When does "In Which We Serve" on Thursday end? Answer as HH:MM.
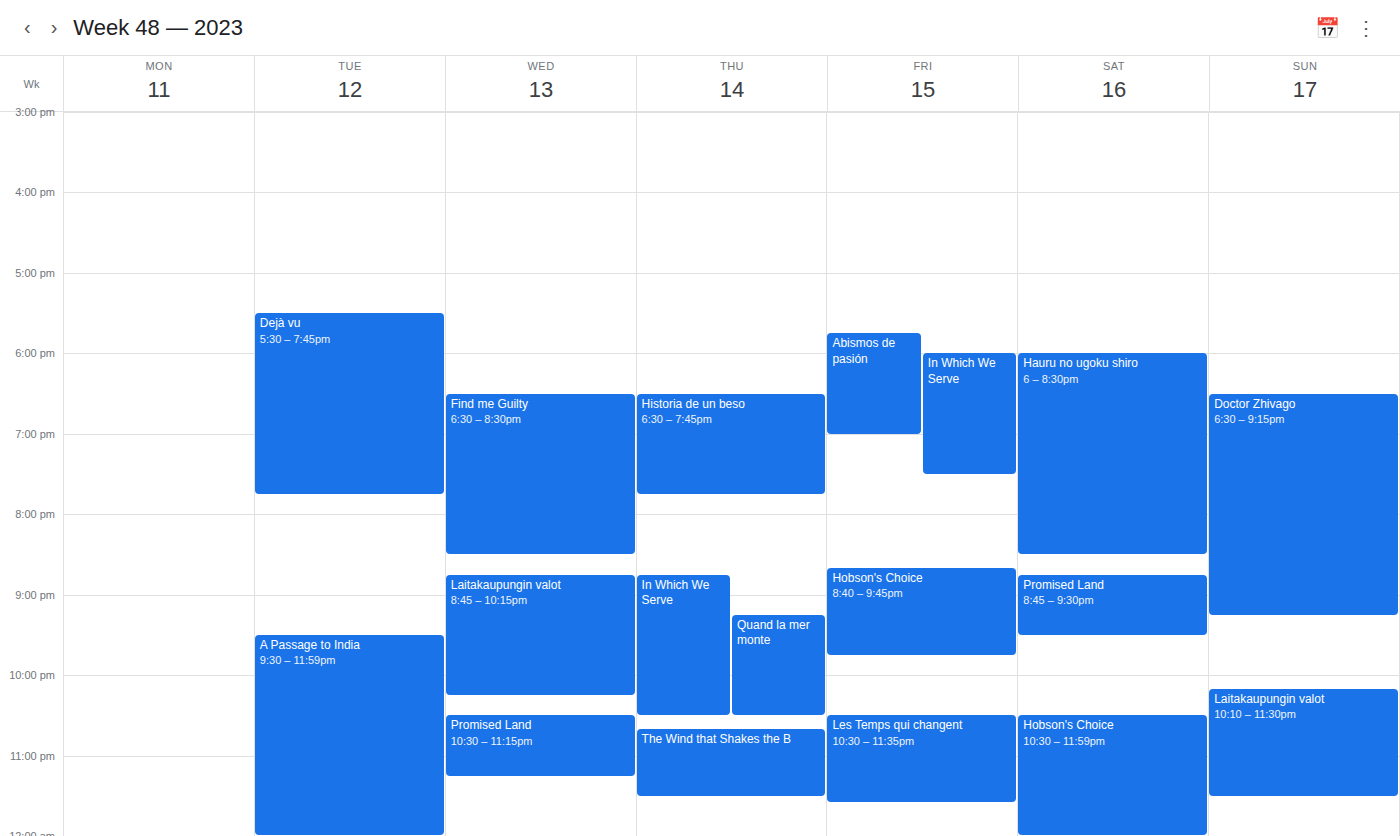
22:30